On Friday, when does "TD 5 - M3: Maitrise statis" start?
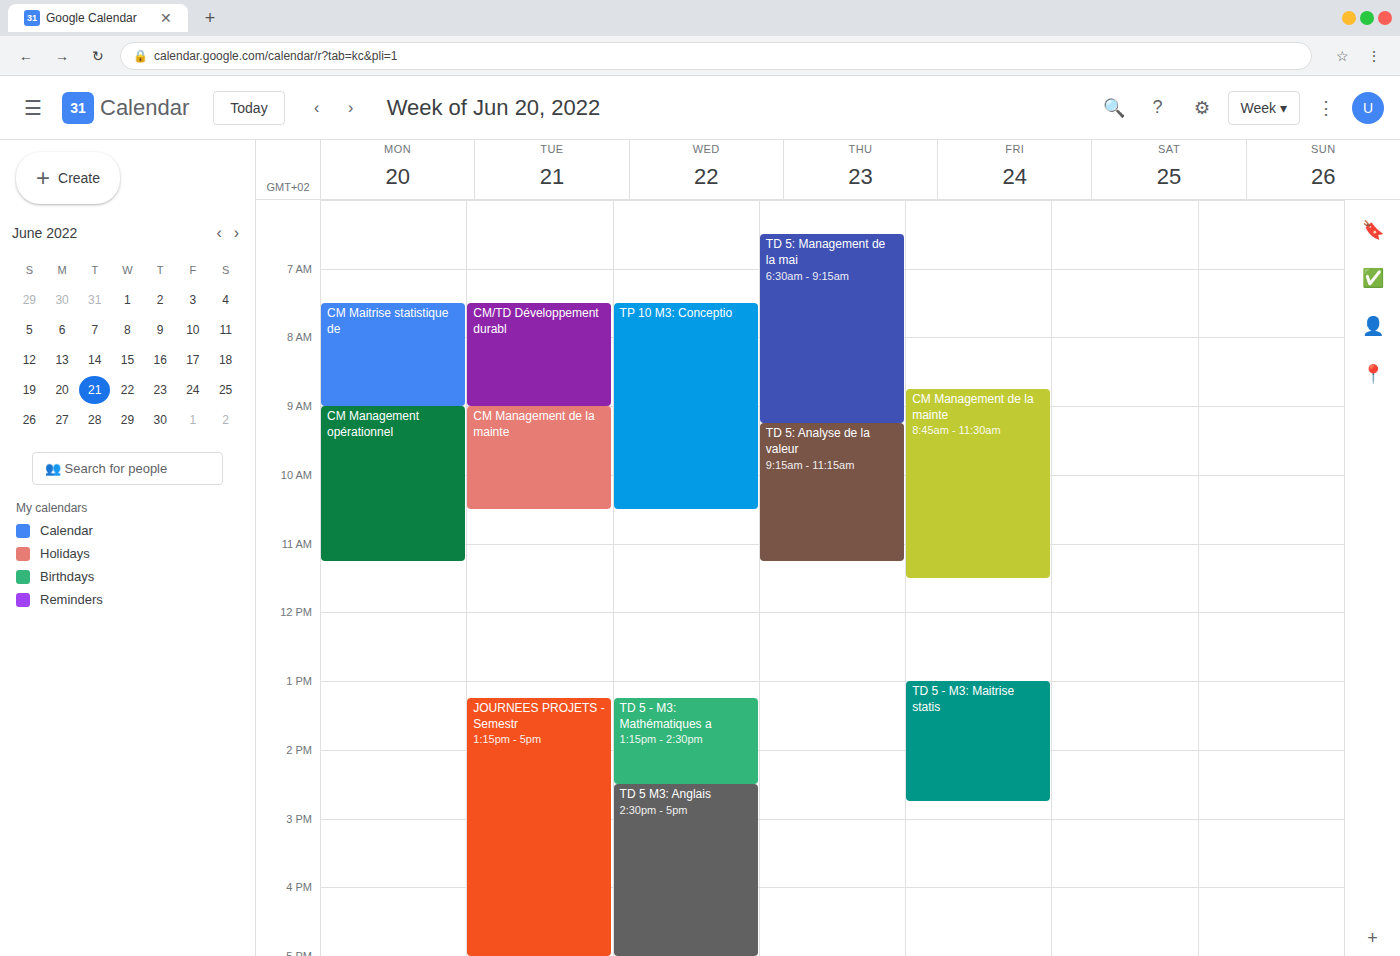
1:00 PM